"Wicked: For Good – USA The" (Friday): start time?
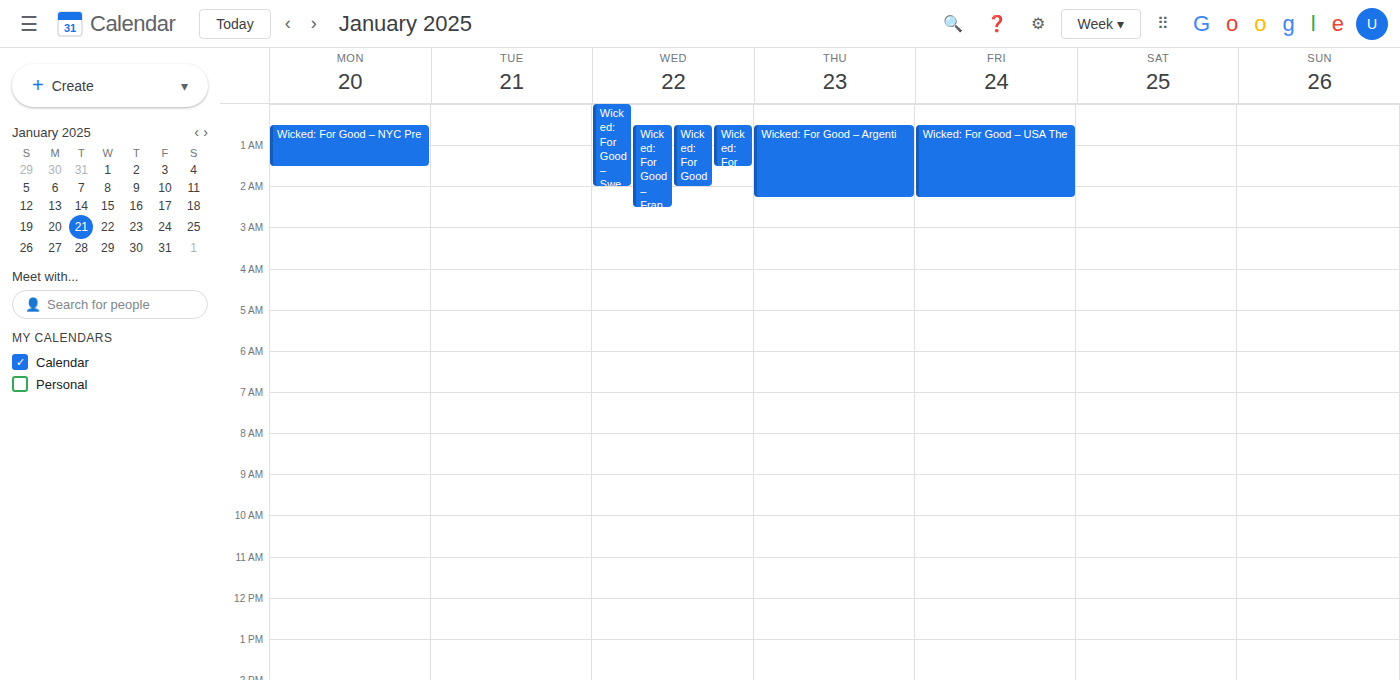
12:30 AM